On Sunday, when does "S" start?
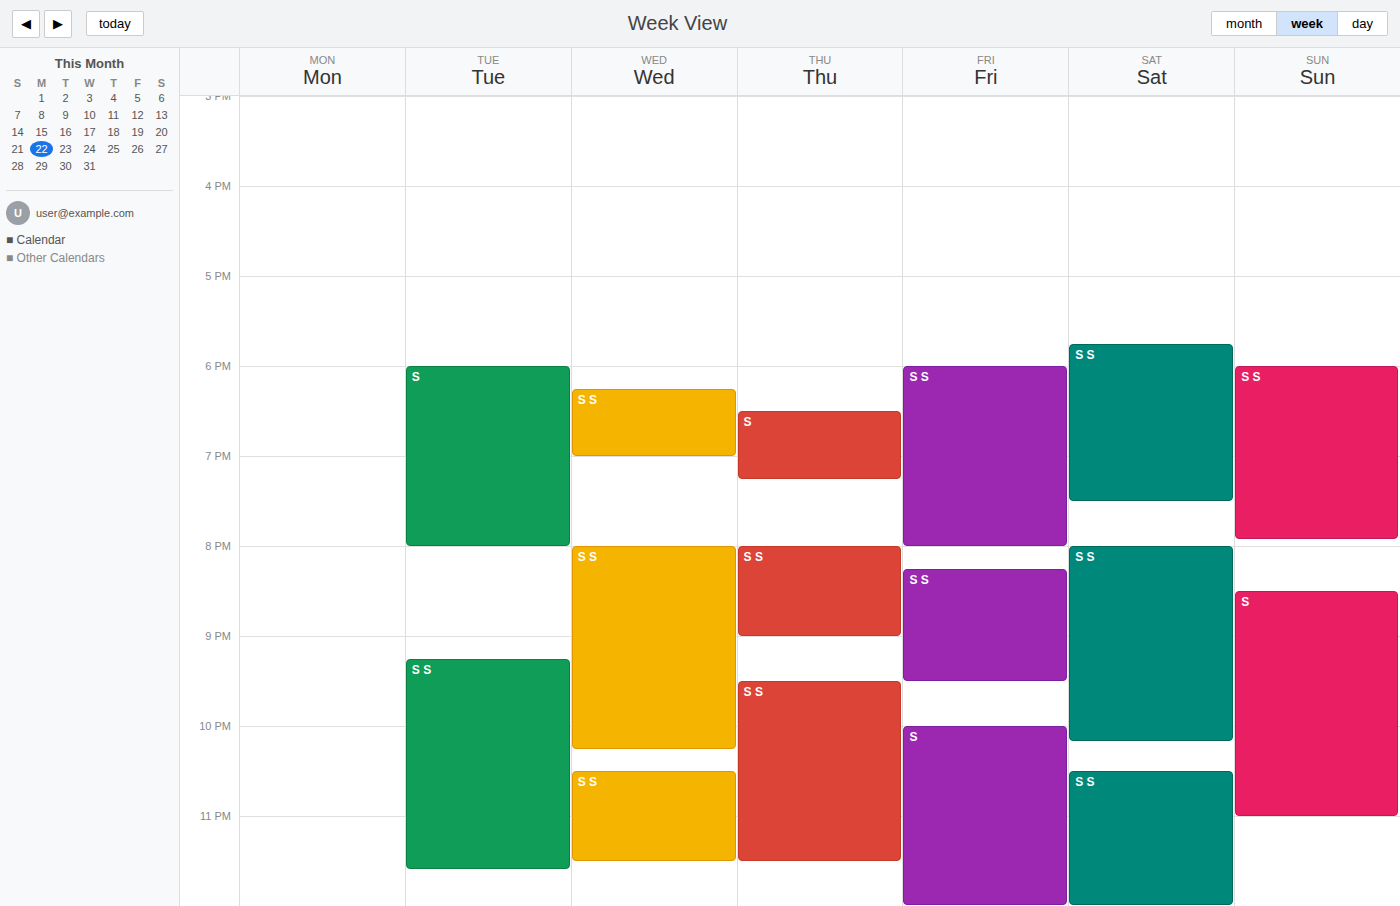
8:30 PM